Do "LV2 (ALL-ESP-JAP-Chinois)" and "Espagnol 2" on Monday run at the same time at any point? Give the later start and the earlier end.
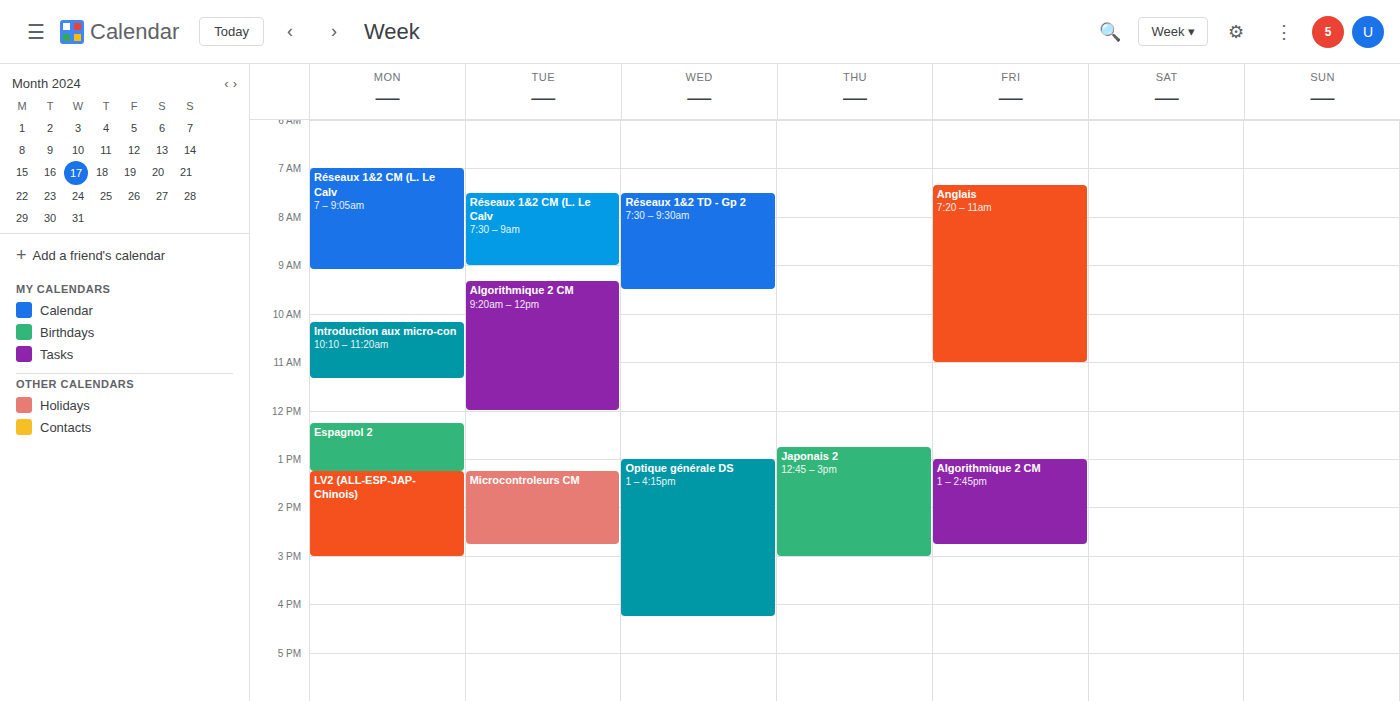
"Espagnol 2" ends at 1:15 PM, exactly when "LV2 (ALL-ESP-JAP-Chinois)" starts -- they touch but do not overlap.